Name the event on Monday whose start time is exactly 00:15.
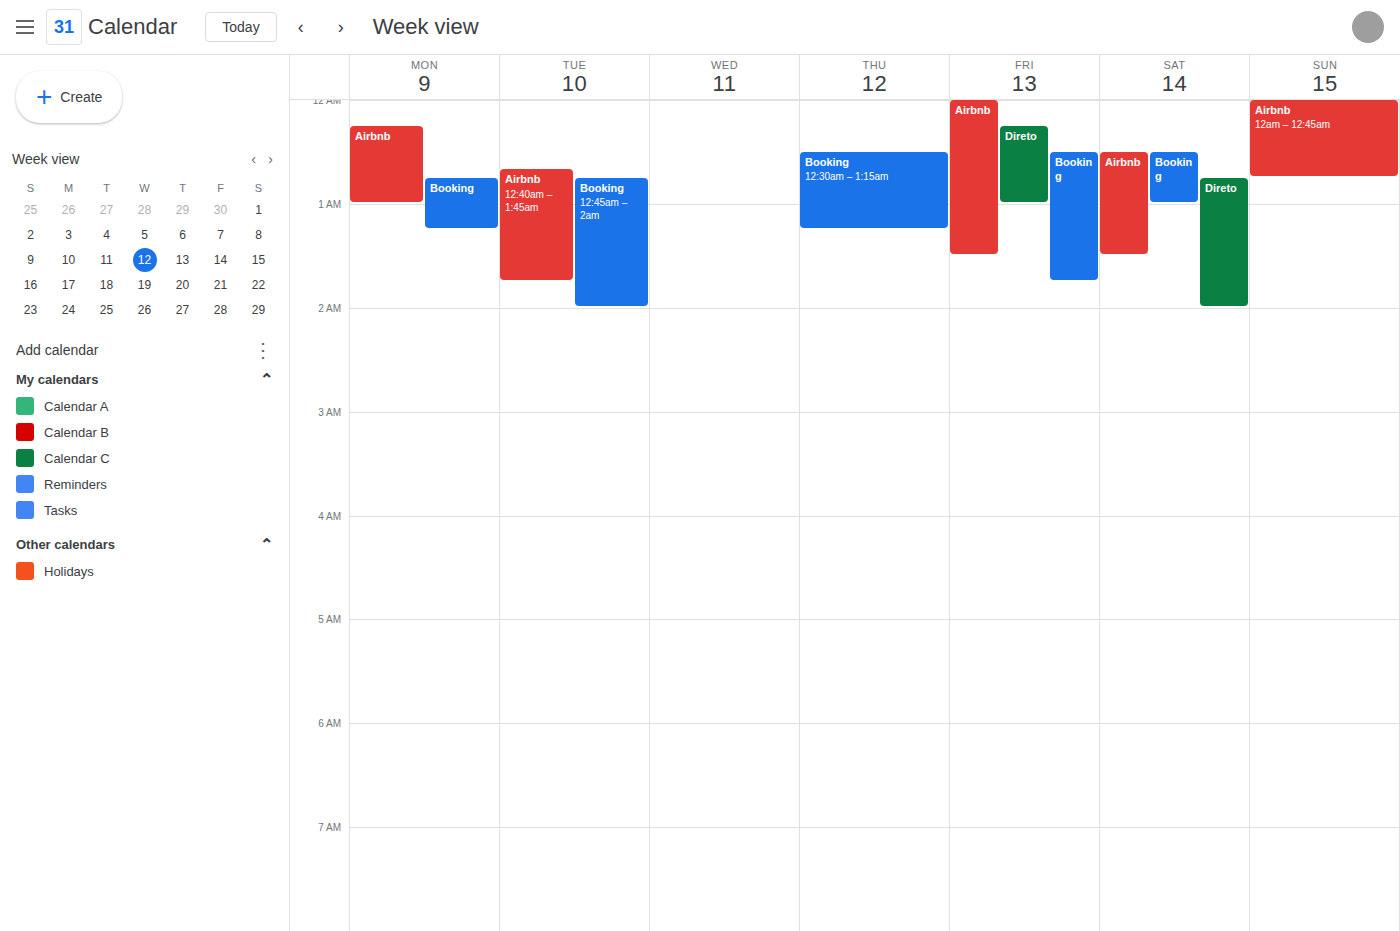
"Airbnb"